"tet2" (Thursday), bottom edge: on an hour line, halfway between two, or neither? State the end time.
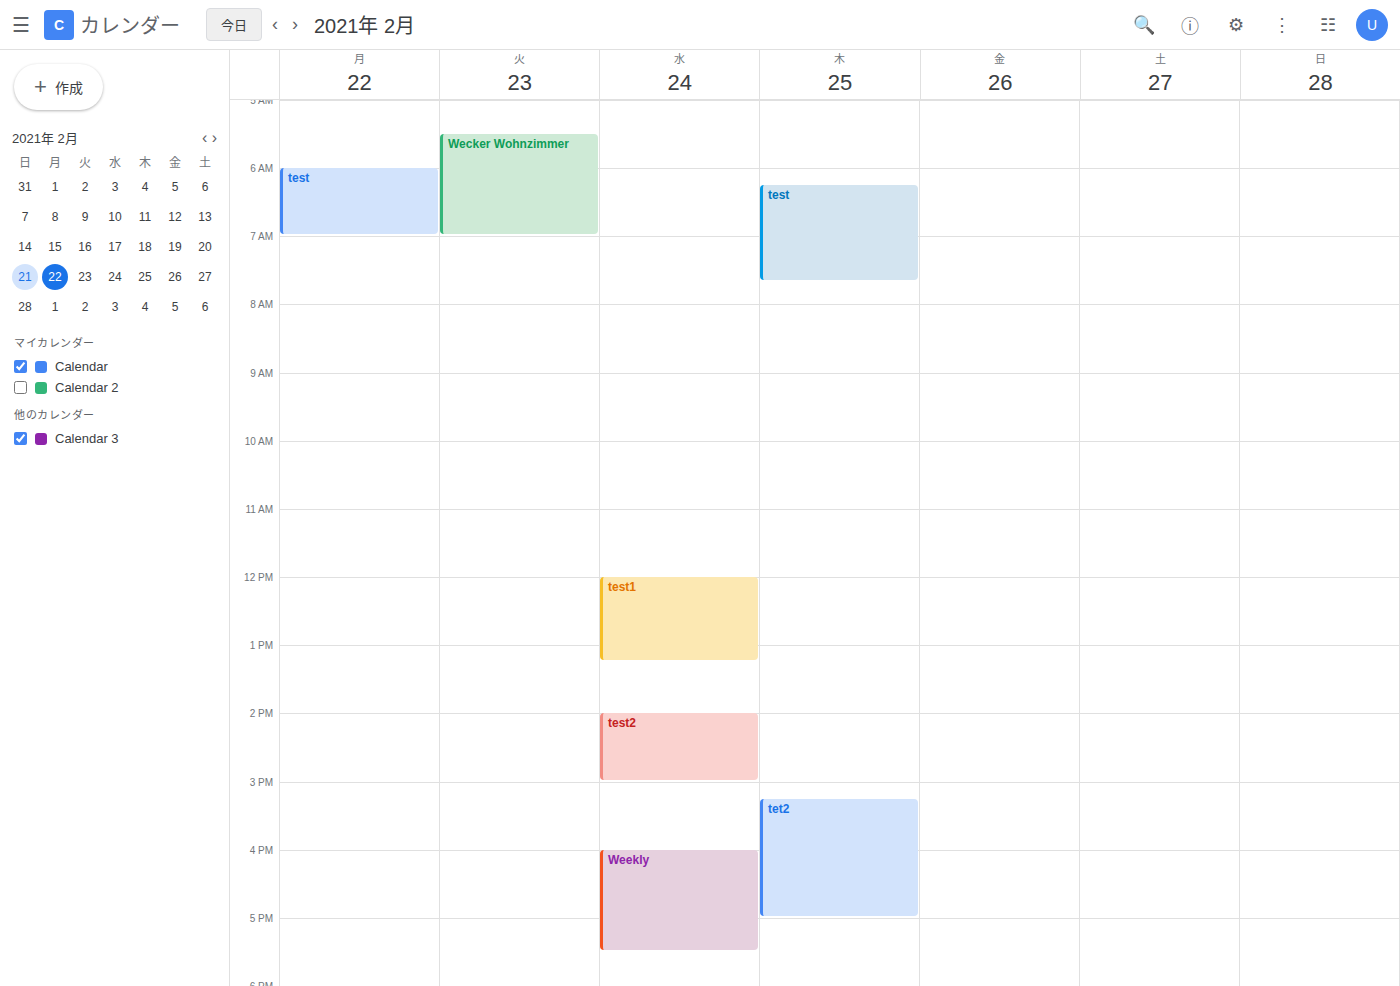
5:00 PM -- exactly on the 5 PM line.